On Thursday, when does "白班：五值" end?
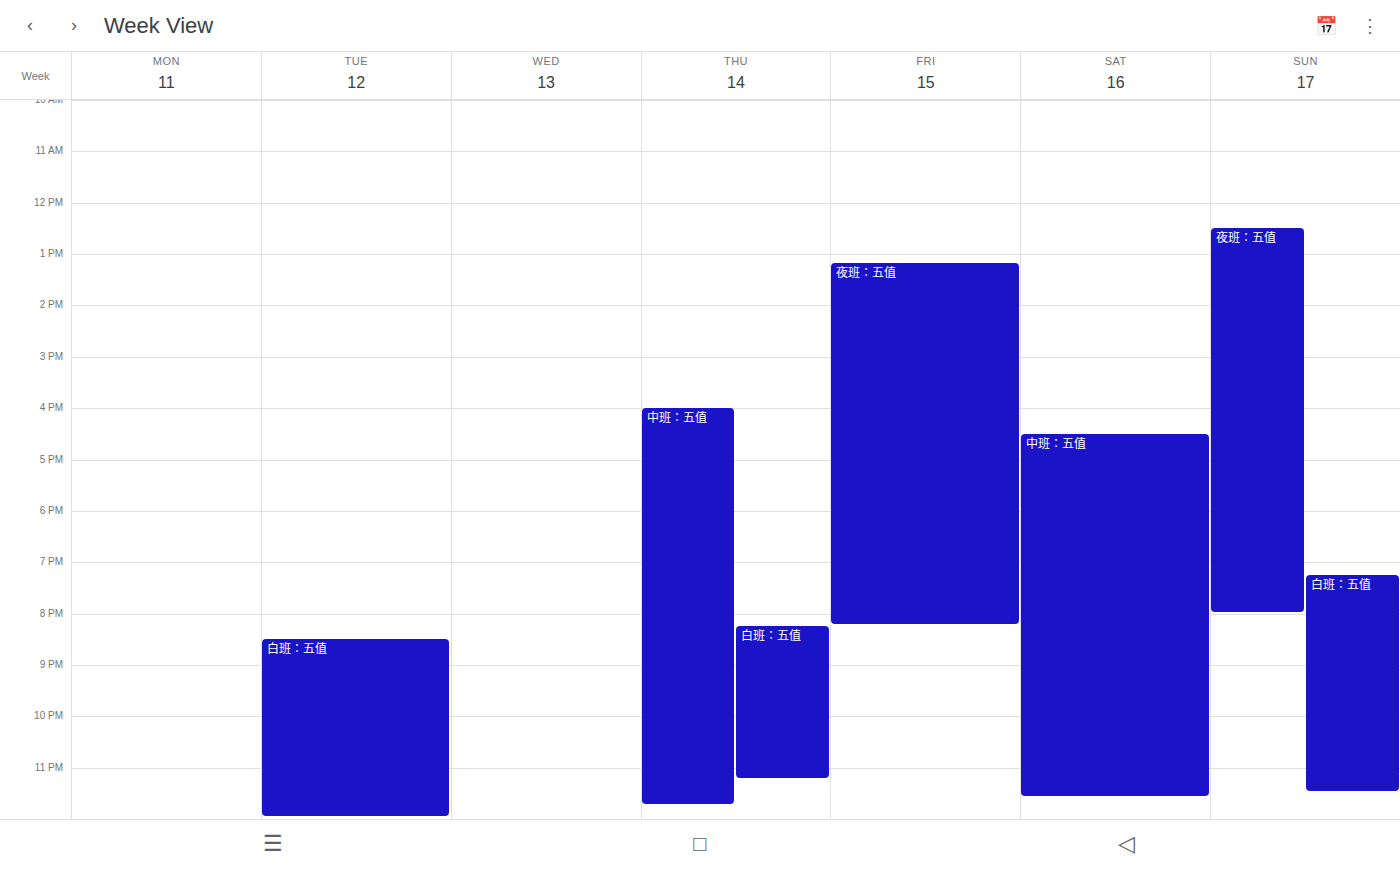
11:15 PM